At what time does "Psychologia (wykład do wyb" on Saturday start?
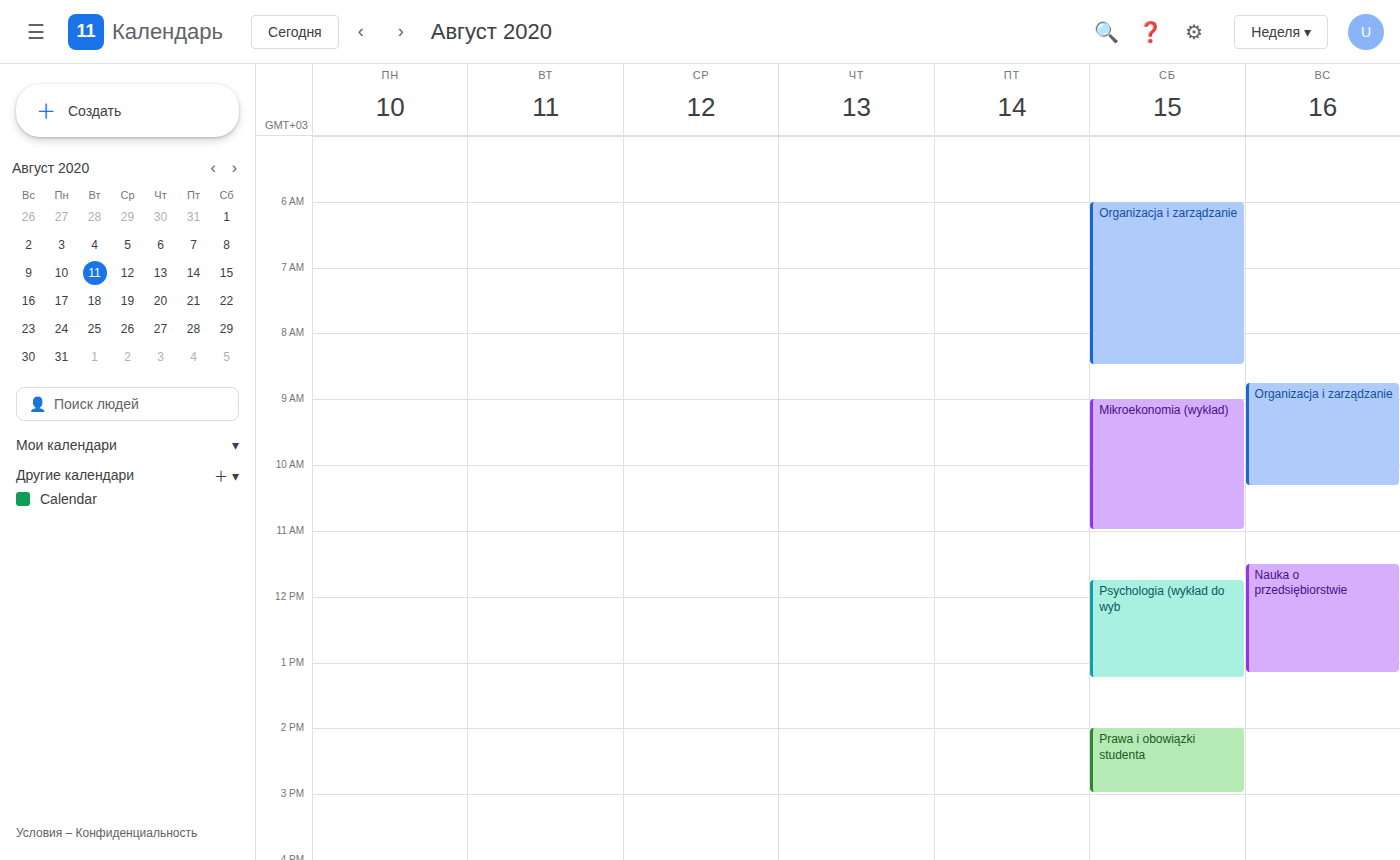
11:45 AM